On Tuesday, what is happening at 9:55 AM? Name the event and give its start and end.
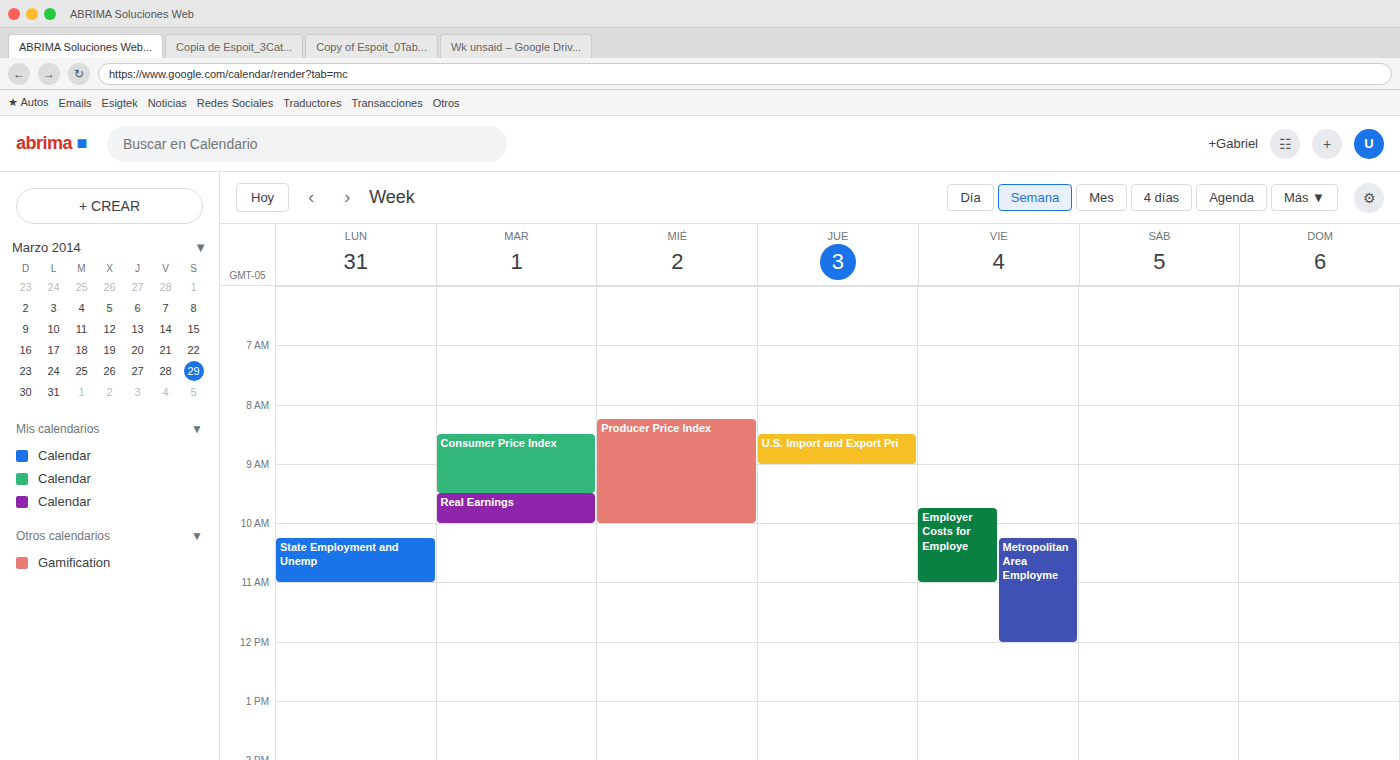
"Real Earnings", 9:30 AM to 10:00 AM